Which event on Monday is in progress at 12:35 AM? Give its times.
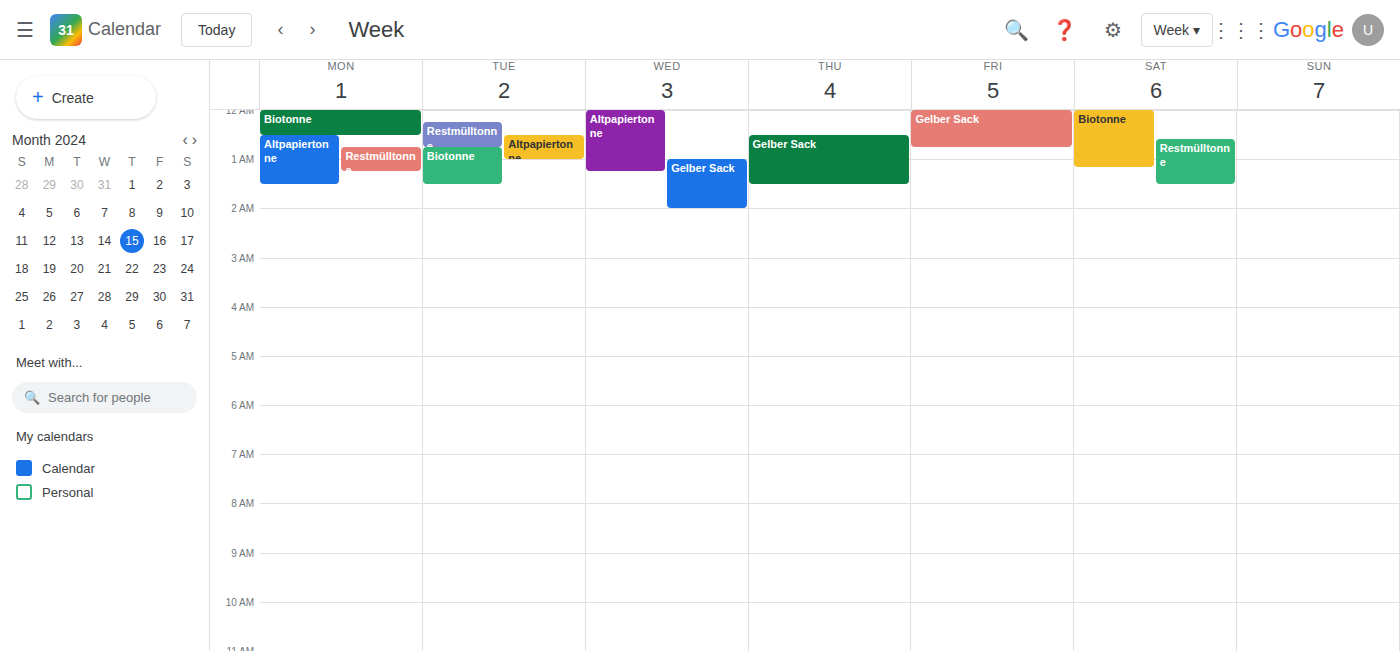
"Altpapiertonne", 12:30 AM to 1:30 AM